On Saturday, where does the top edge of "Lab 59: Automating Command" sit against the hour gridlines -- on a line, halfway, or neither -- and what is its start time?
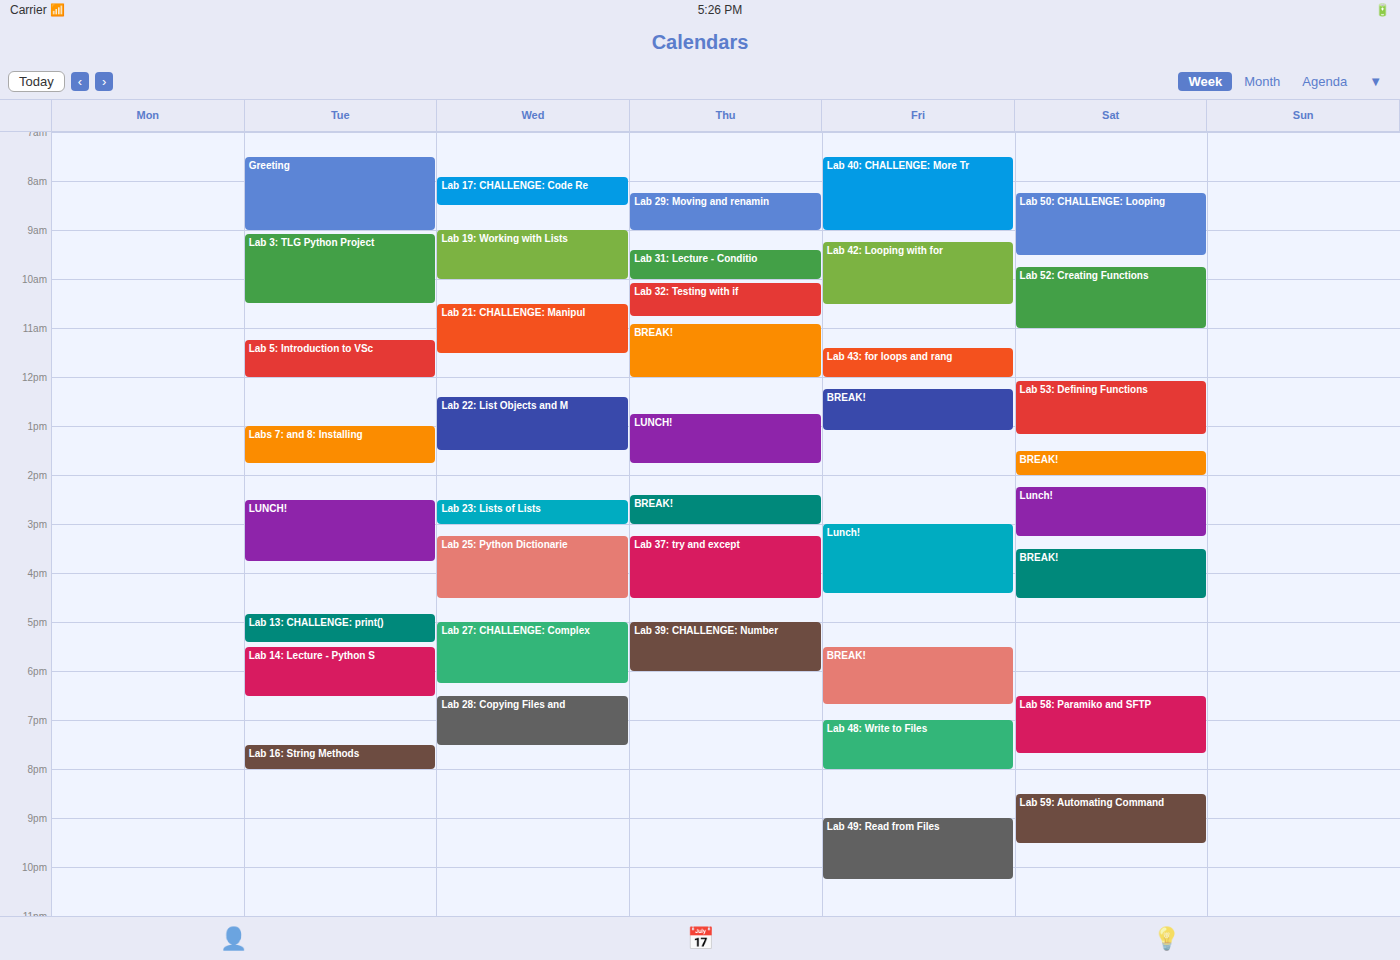
8:30 PM -- halfway between the 8 PM and 9 PM lines.